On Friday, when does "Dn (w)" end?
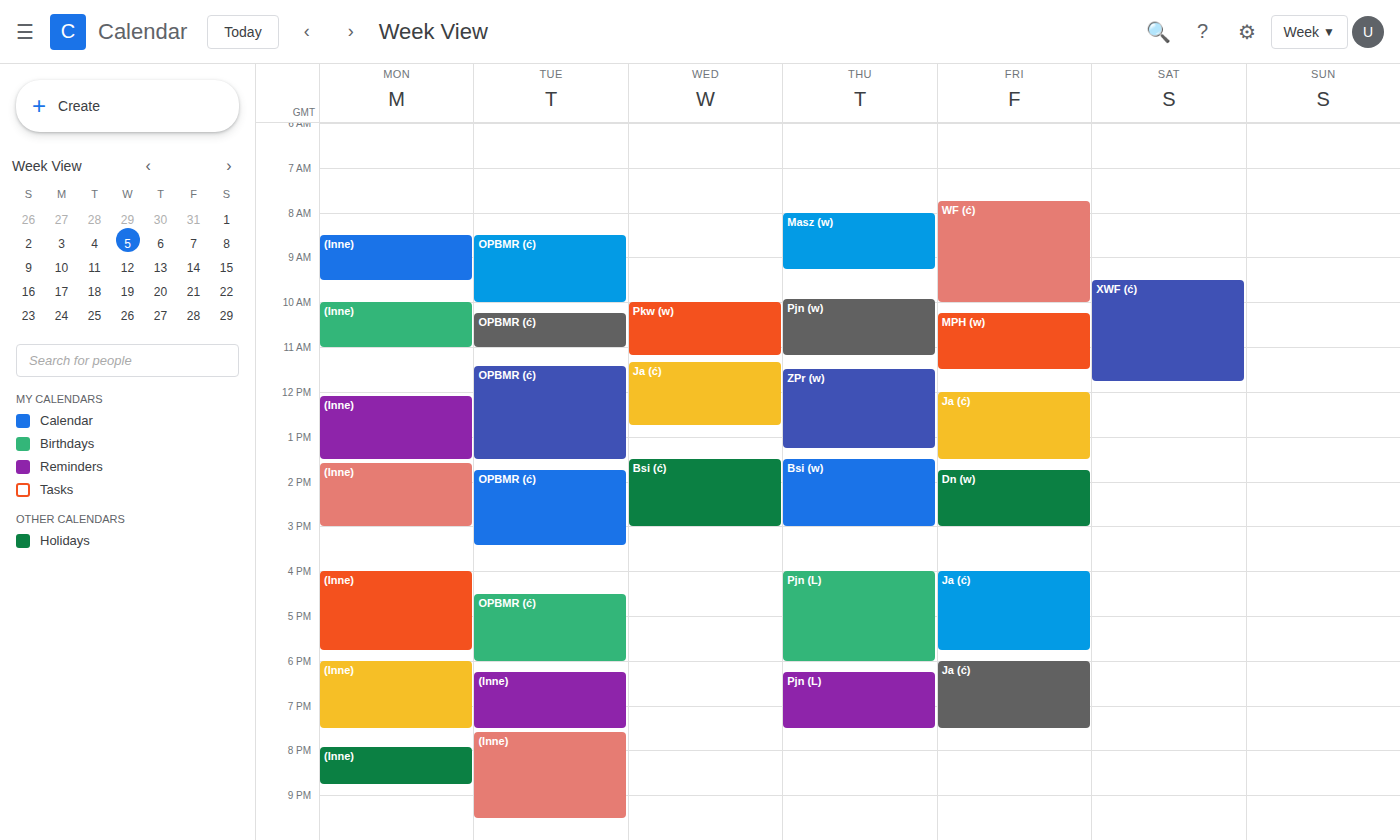
15:00